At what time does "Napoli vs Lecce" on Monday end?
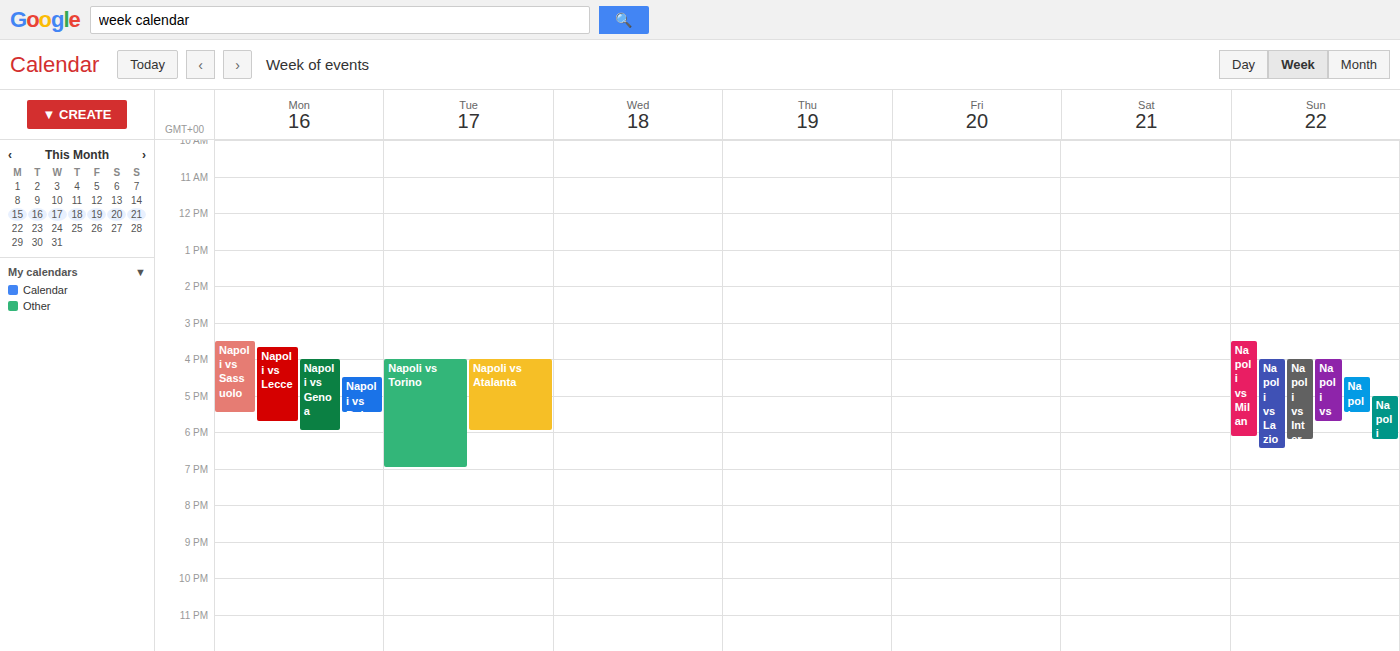
5:45 PM